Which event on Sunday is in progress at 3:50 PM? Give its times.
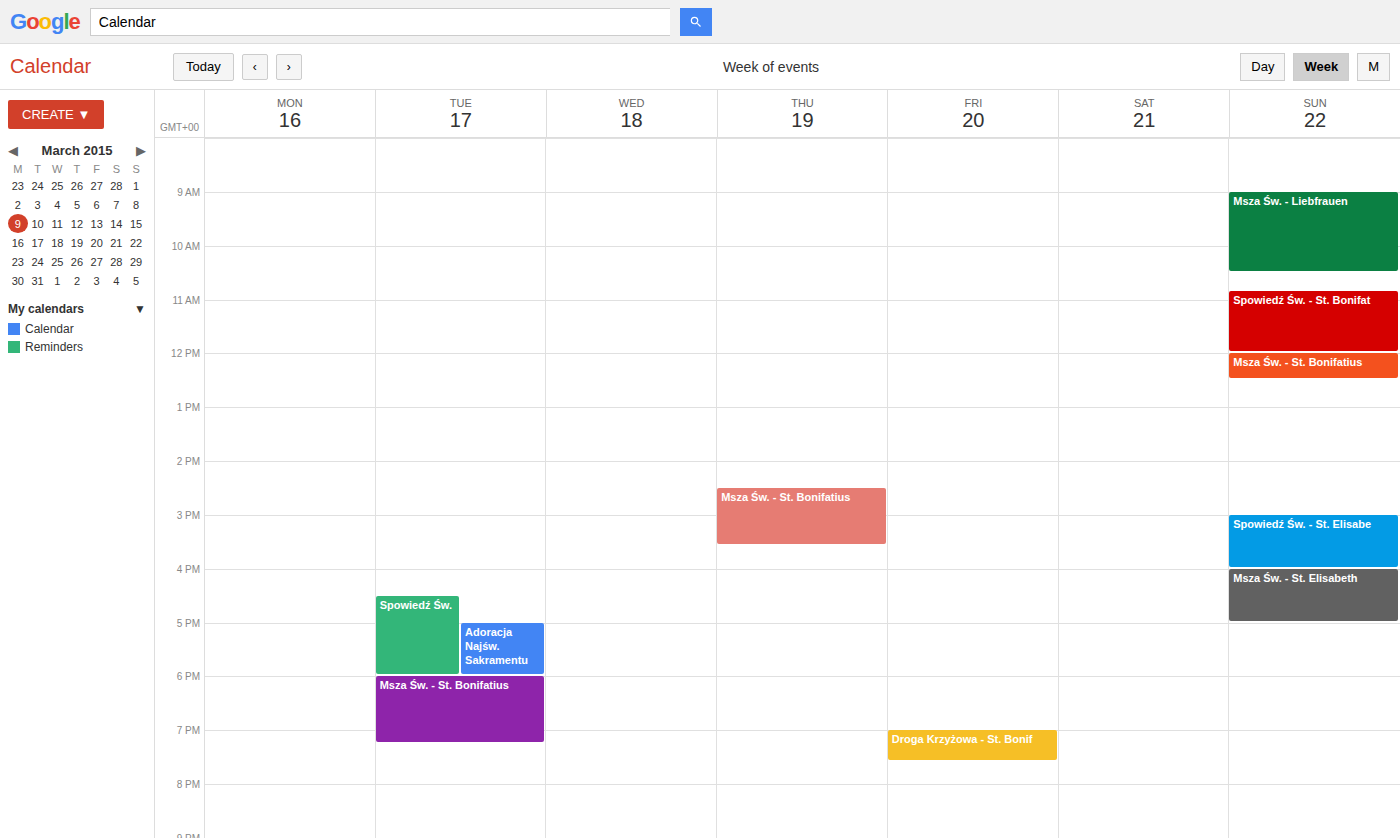
"Spowiedź Św. - St. Elisabe", 3:00 PM to 4:00 PM